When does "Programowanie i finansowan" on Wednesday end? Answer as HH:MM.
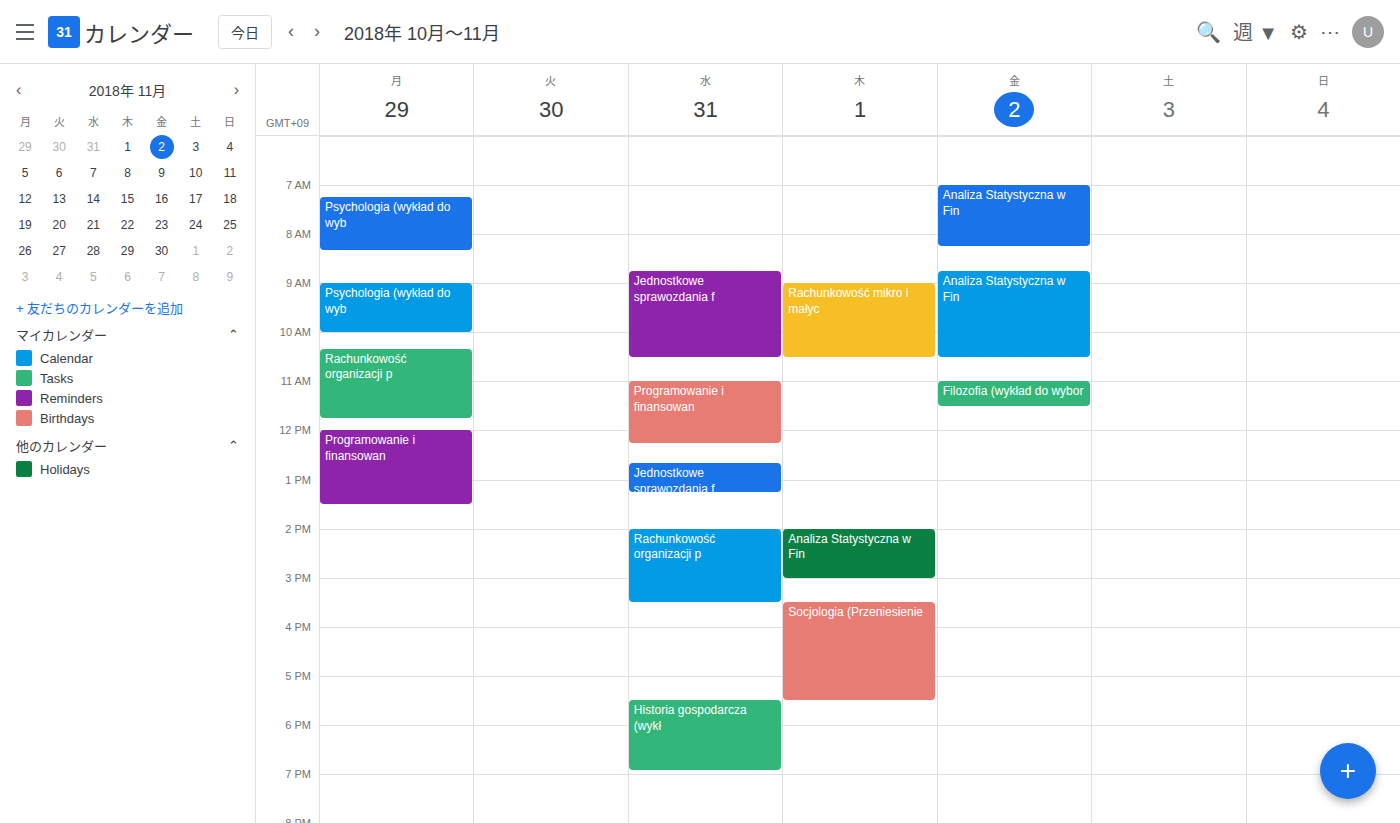
12:15